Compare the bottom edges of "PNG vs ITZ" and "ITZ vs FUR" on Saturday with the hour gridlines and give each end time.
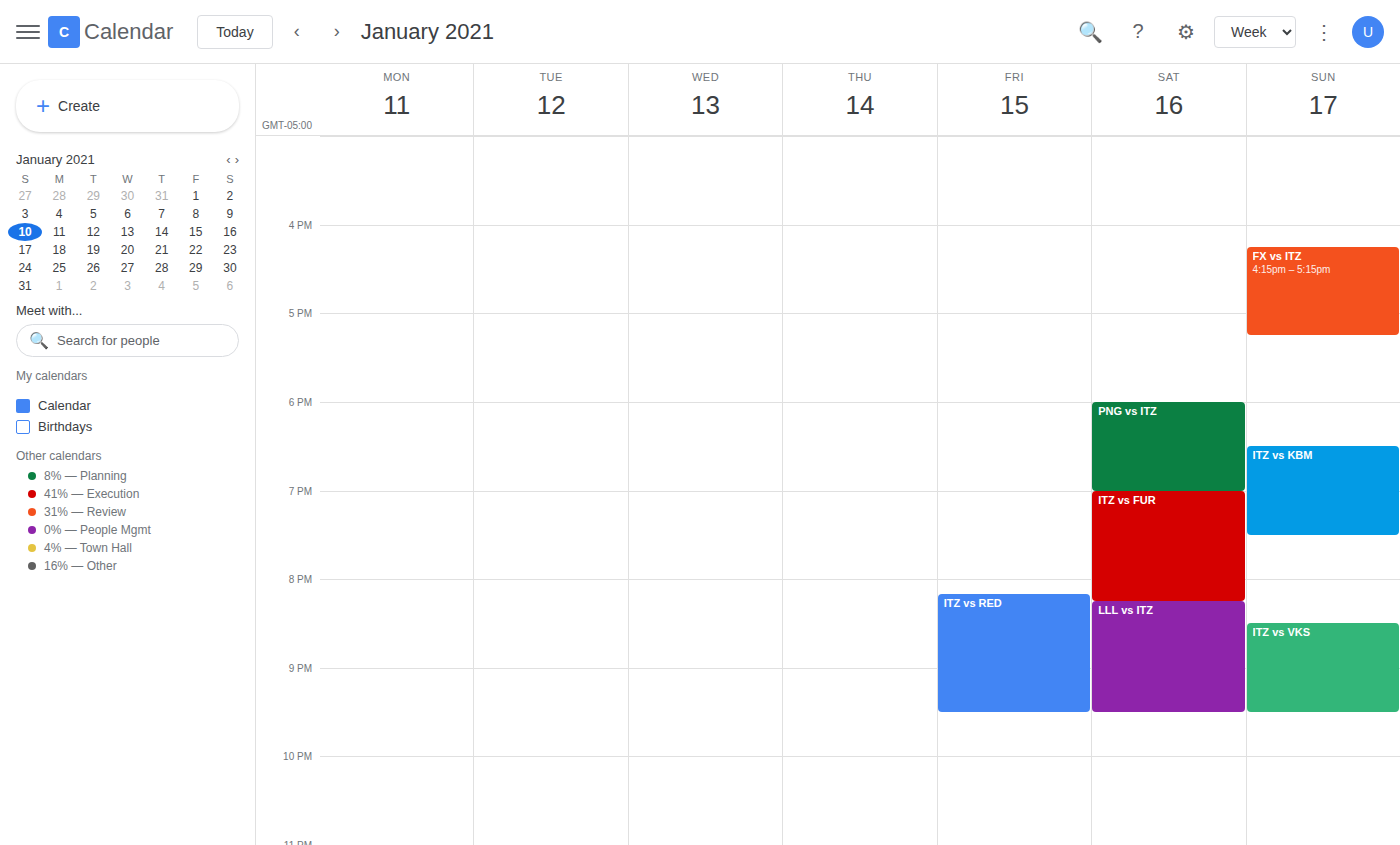
"PNG vs ITZ": 7:00 PM, exactly on the 7 PM line. "ITZ vs FUR": 8:15 PM, neither: a quarter of the way from the 8 PM line to the 9 PM line.